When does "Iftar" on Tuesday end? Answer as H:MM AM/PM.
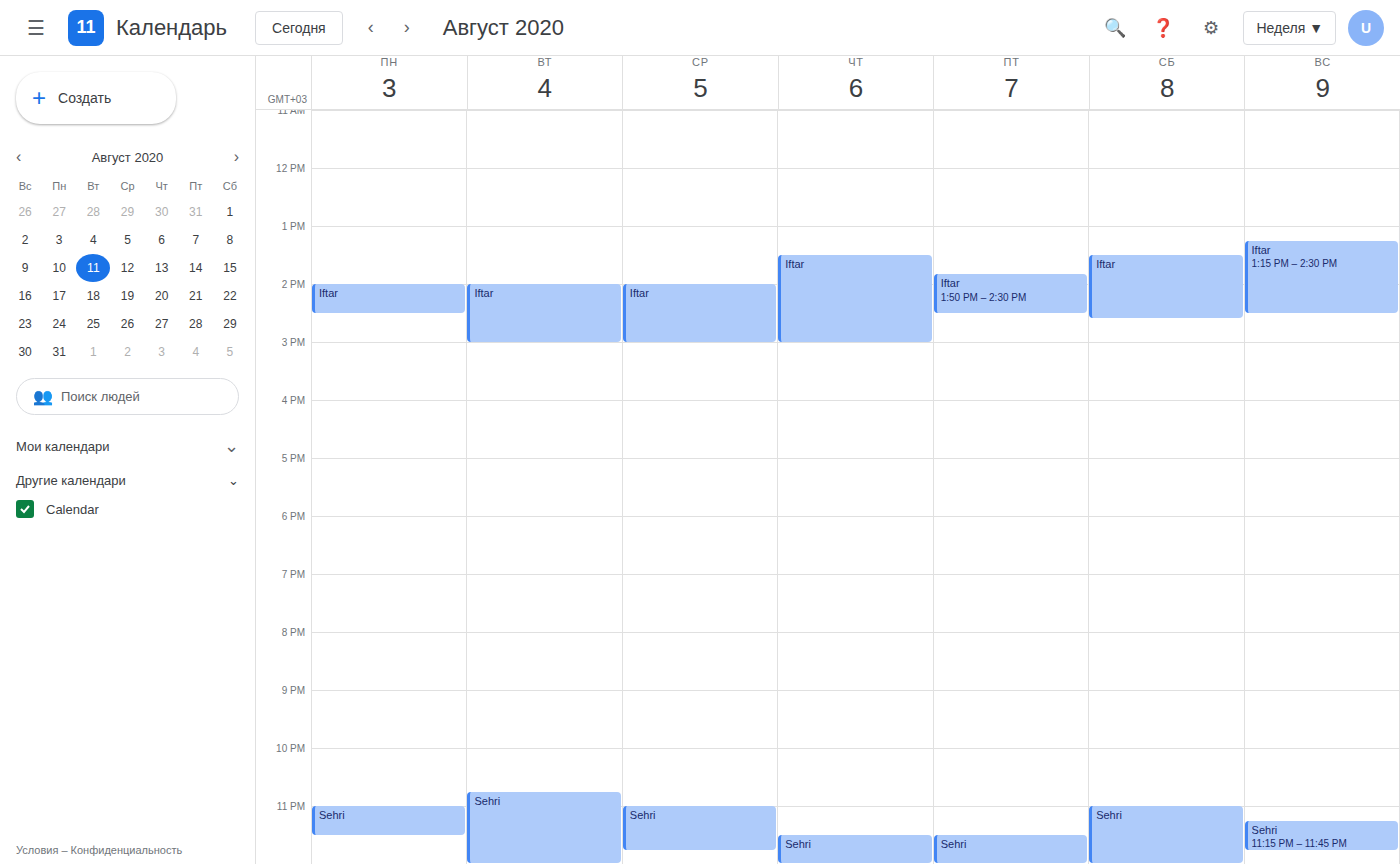
3:00 PM